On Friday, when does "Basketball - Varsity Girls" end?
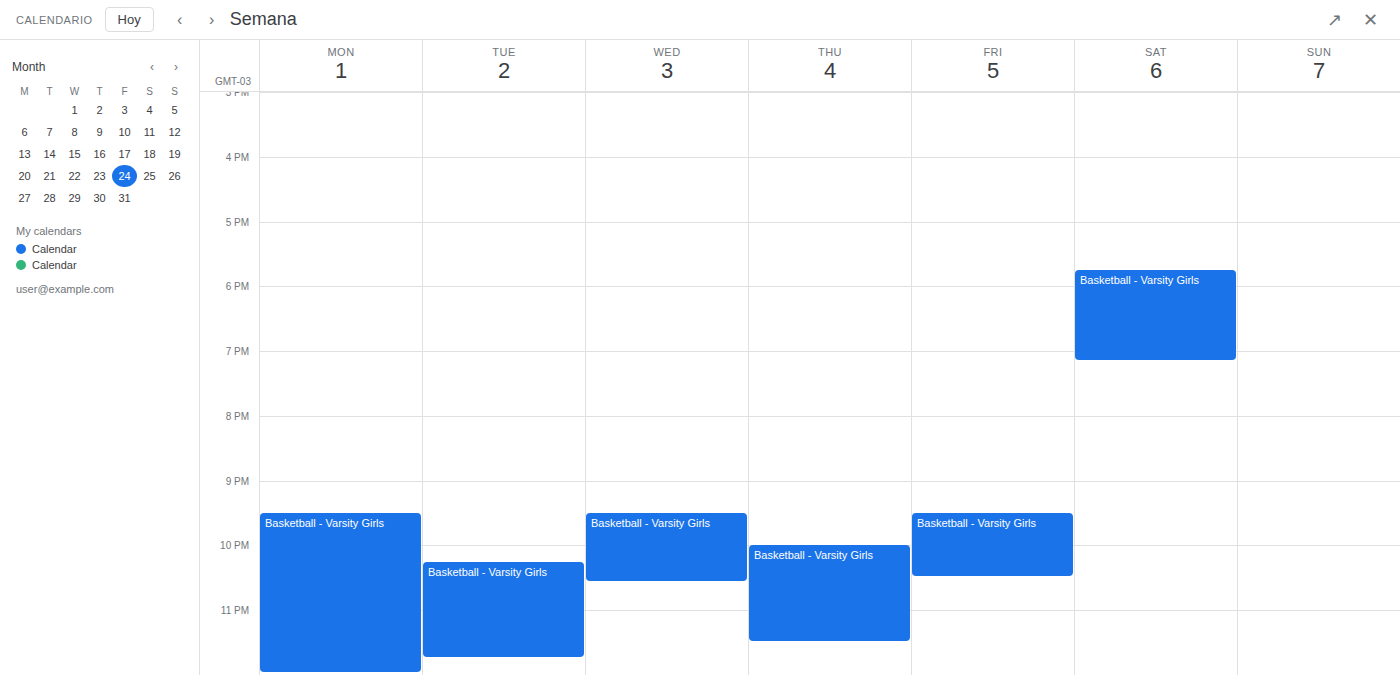
22:30